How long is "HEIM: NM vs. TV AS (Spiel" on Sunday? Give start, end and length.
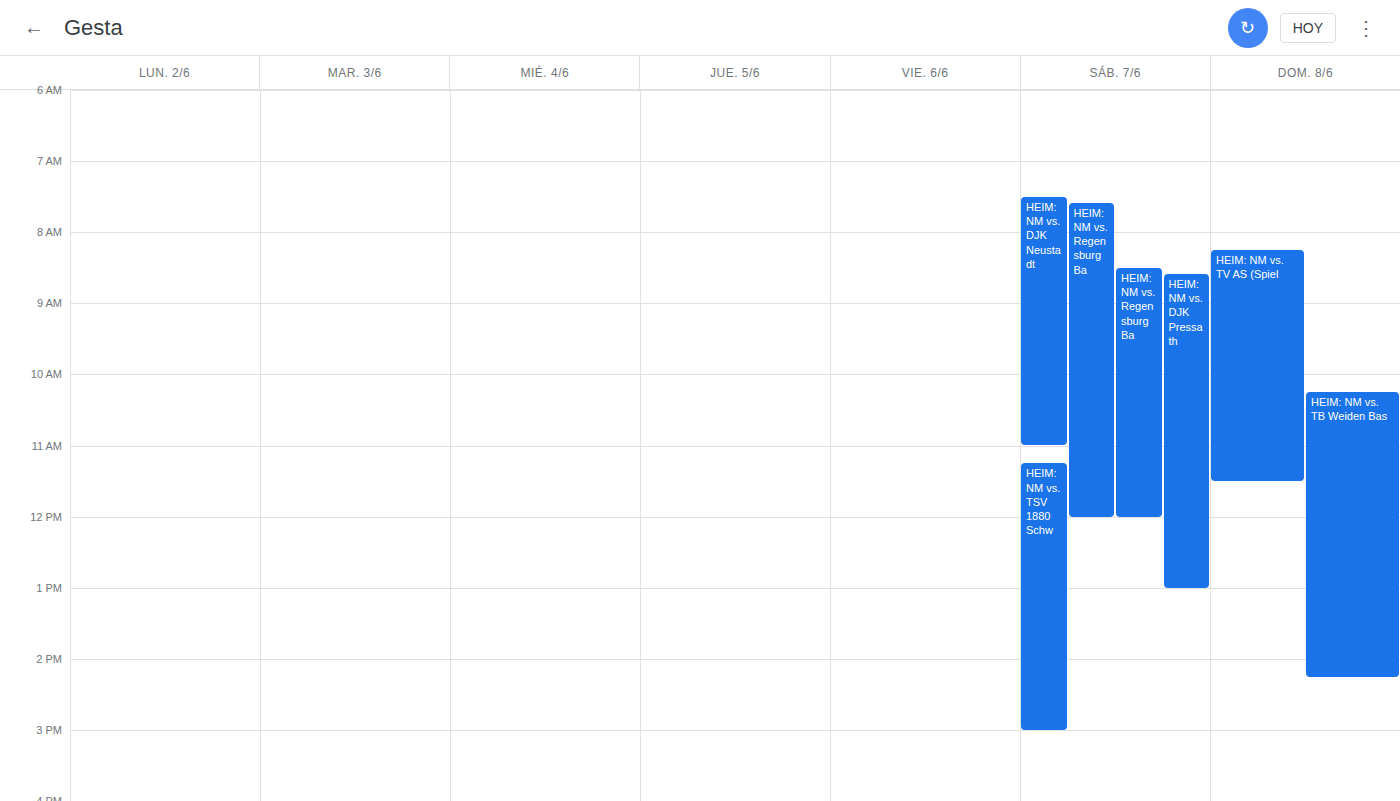
8:15 AM to 11:30 AM, 3 hours 15 minutes